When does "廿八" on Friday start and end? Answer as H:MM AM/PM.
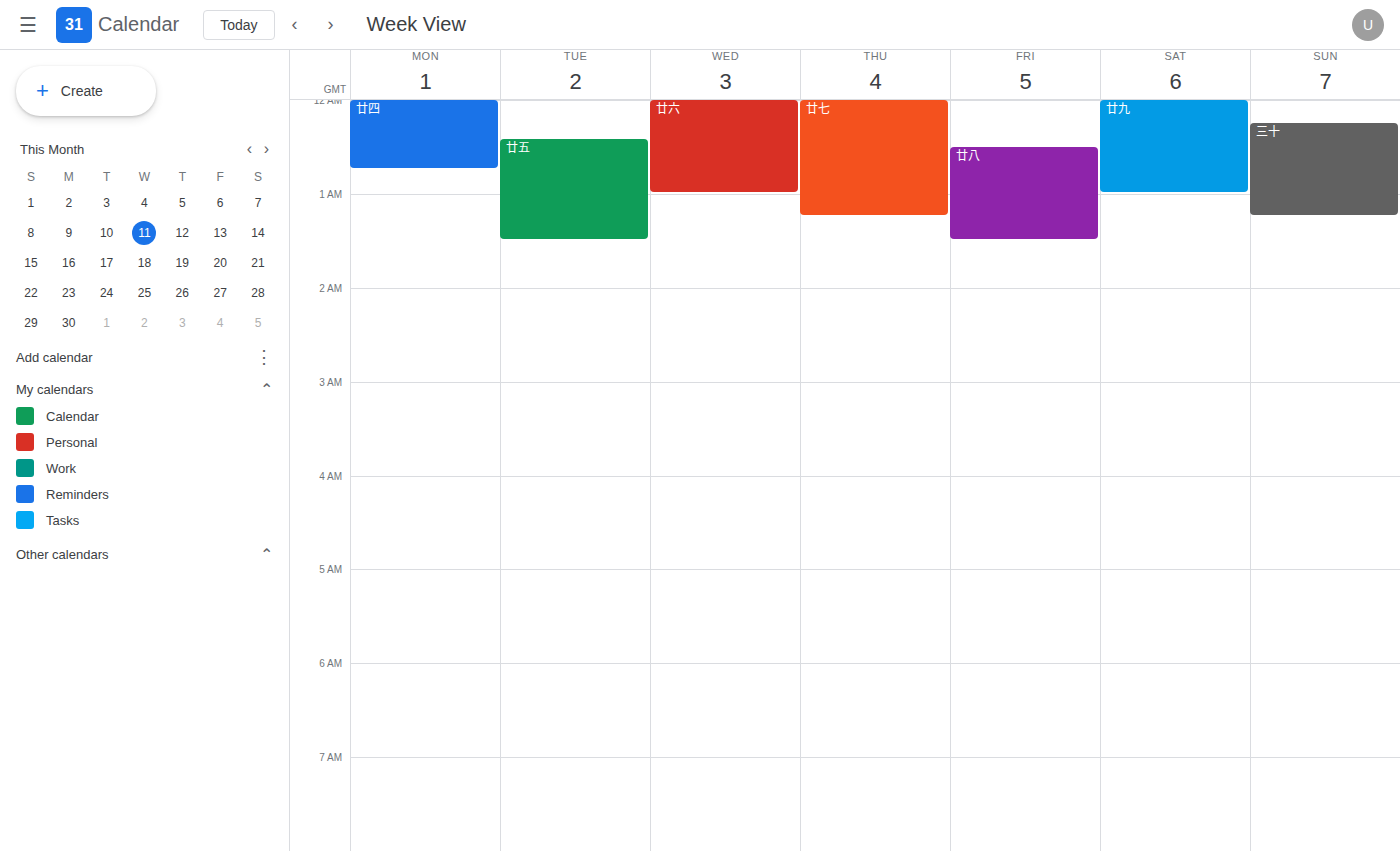
12:30 AM to 1:30 AM